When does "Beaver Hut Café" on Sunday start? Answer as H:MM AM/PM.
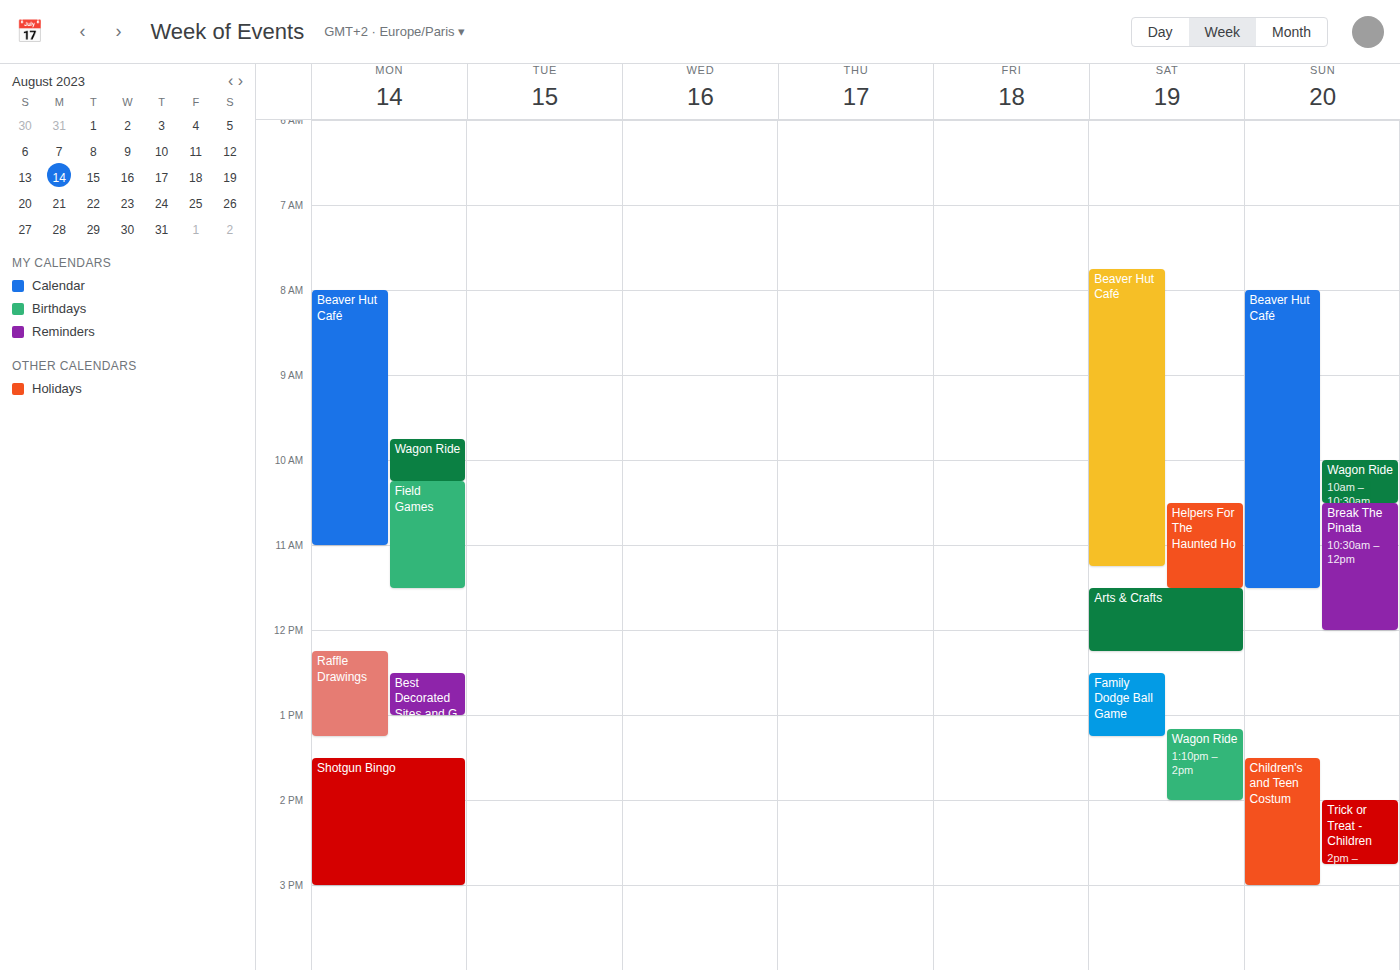
8:00 AM